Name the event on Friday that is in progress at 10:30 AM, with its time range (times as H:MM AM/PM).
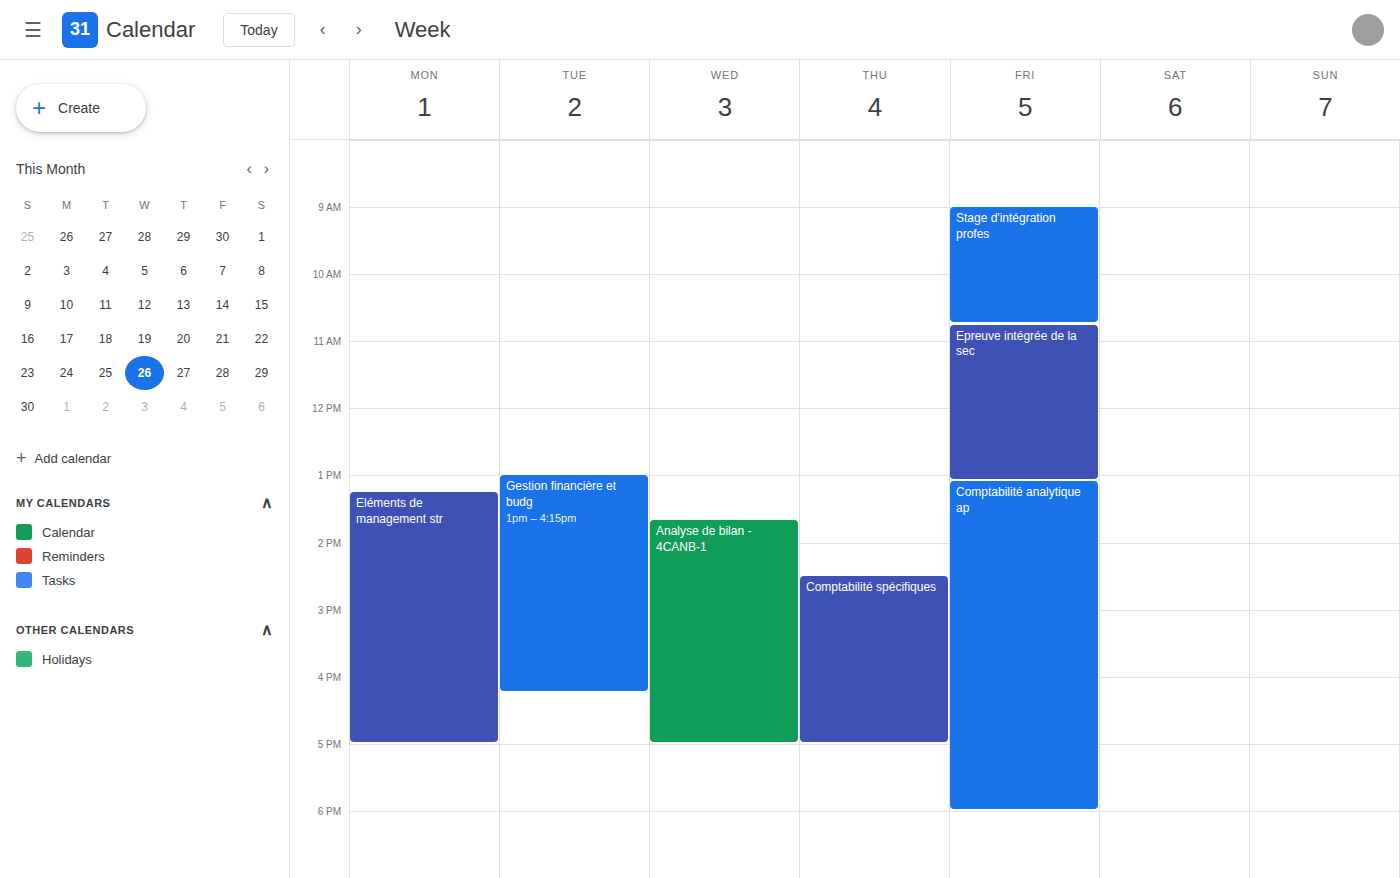
"Stage d'intégration profes", 9:00 AM to 10:45 AM